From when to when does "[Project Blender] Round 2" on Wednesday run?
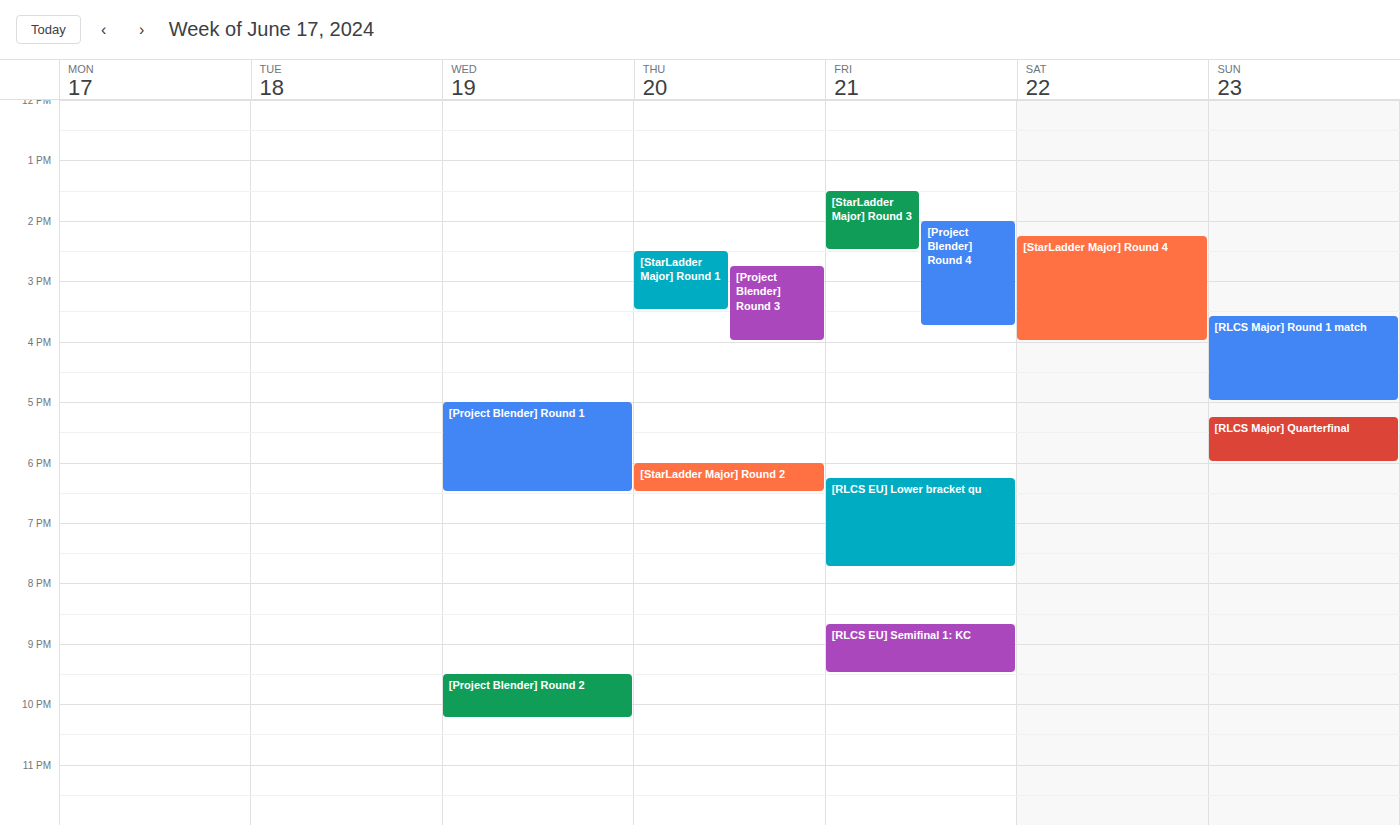
9:30 PM to 10:15 PM